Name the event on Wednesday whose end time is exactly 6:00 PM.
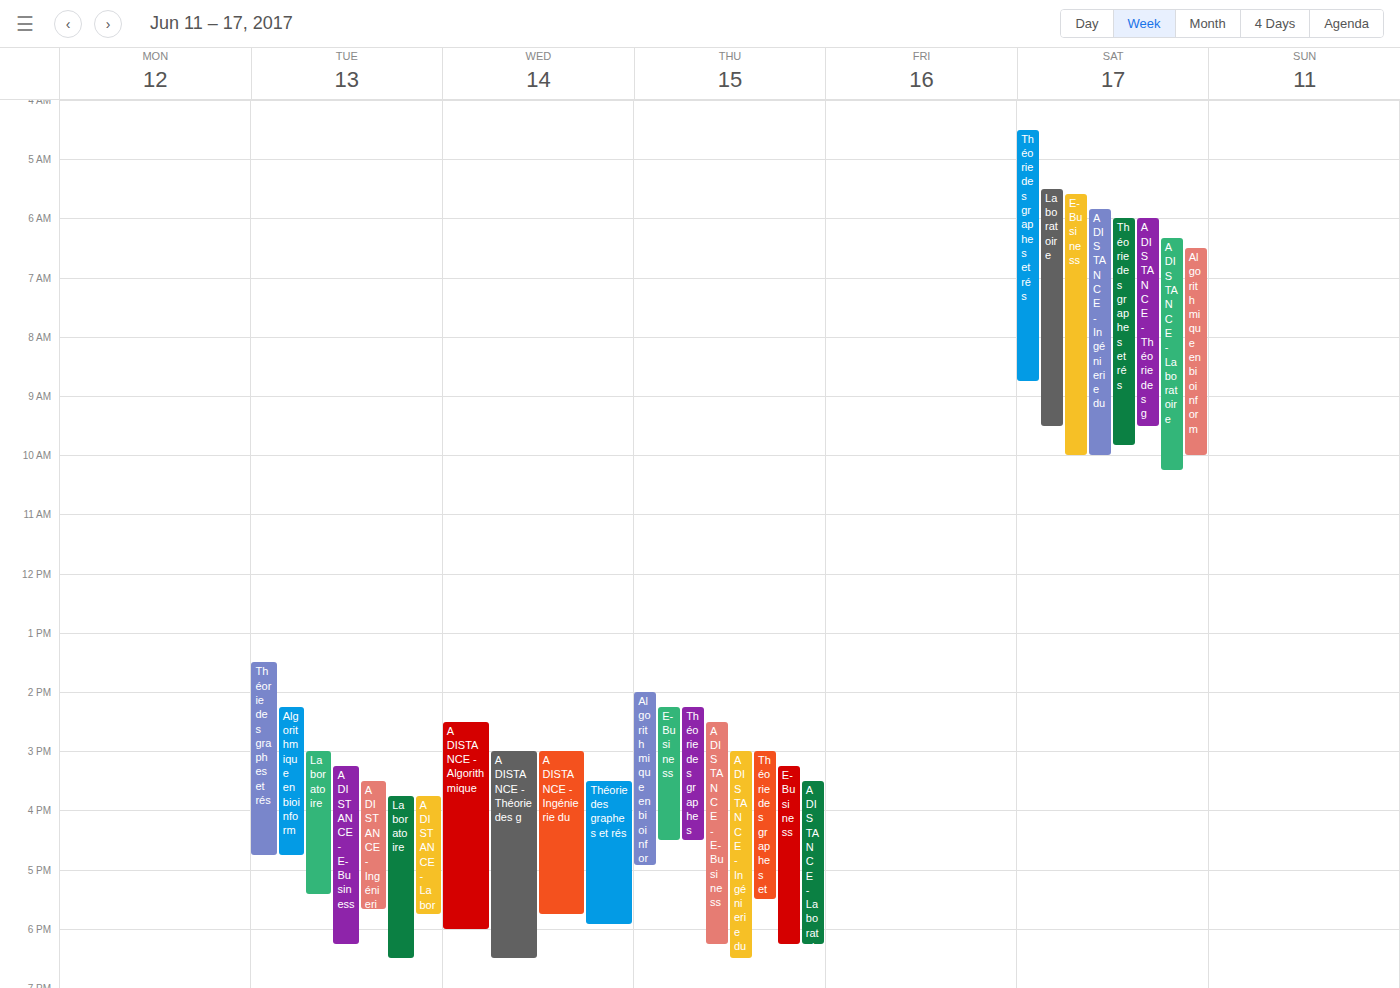
"A DISTANCE - Algorithmique"